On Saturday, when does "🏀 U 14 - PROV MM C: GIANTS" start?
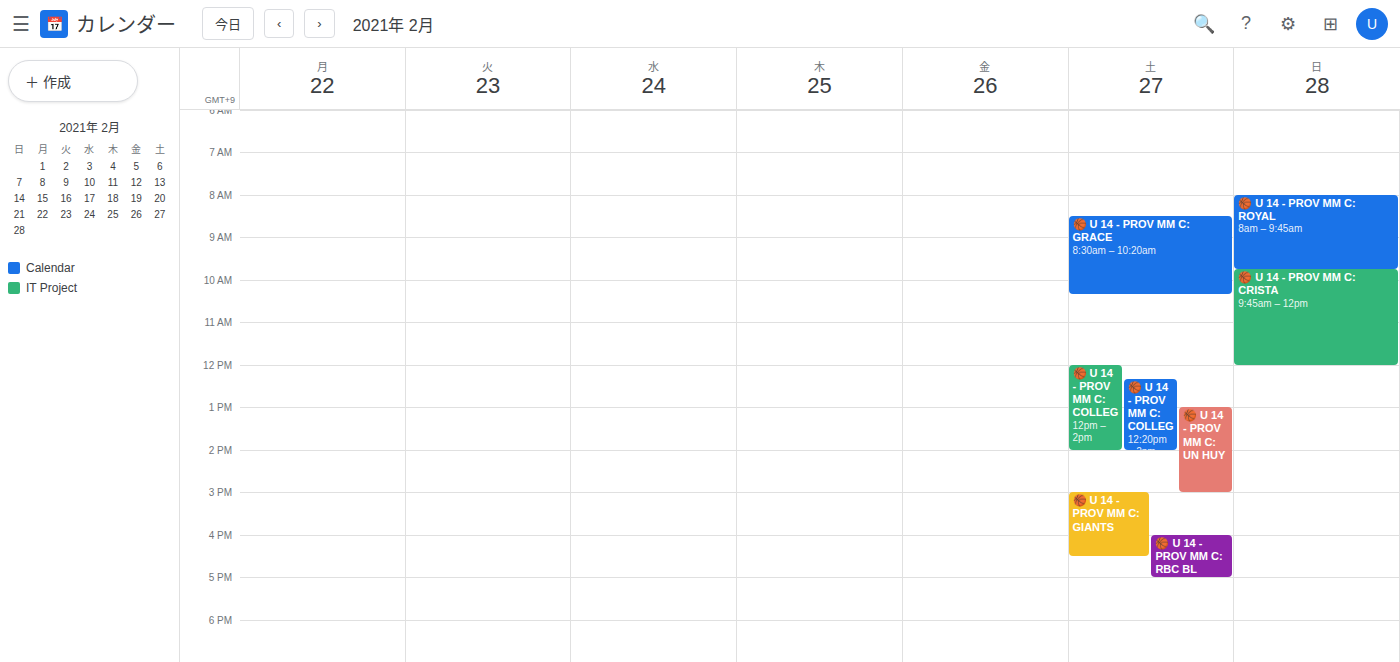
3:00 PM